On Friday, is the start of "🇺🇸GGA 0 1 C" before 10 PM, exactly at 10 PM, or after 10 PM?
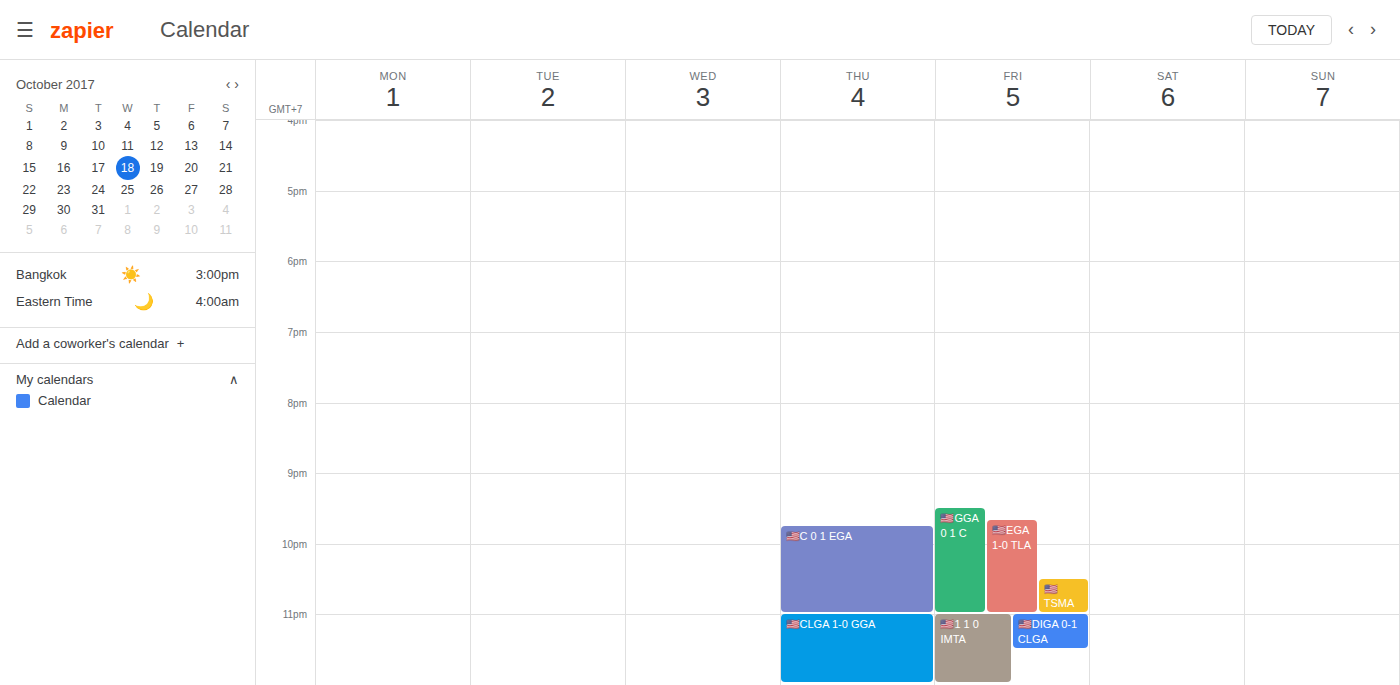
9:30 PM -- before 10 PM, 30 minutes above the 10 PM line.